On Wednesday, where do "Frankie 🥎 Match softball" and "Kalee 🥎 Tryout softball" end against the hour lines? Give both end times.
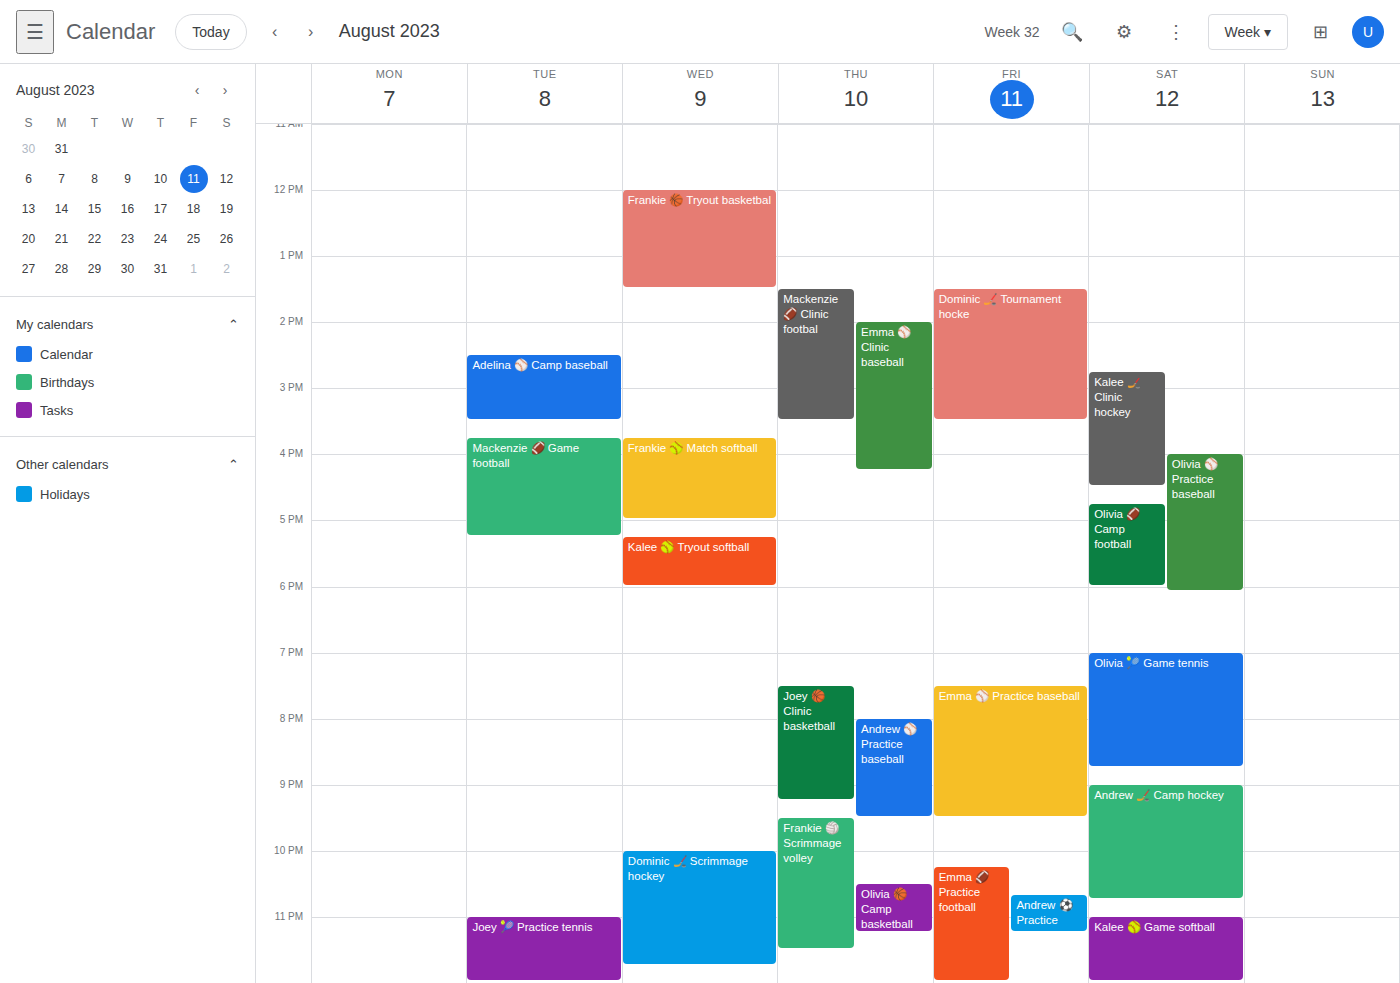
"Frankie 🥎 Match softball": 17:00, exactly on the 17:00 line. "Kalee 🥎 Tryout softball": 18:00, exactly on the 18:00 line.